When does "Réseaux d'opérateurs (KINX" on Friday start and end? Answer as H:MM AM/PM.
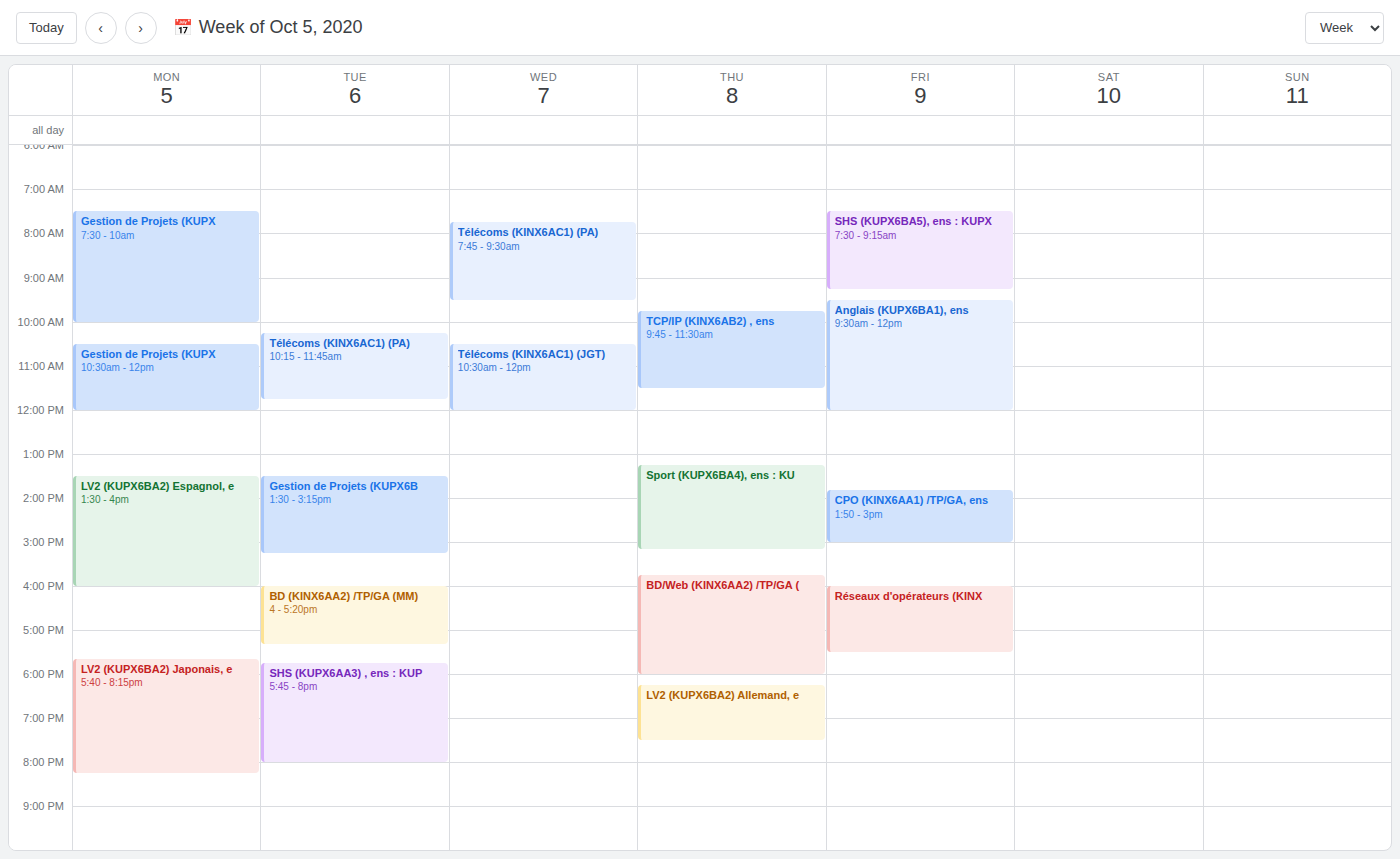
4:00 PM to 5:30 PM